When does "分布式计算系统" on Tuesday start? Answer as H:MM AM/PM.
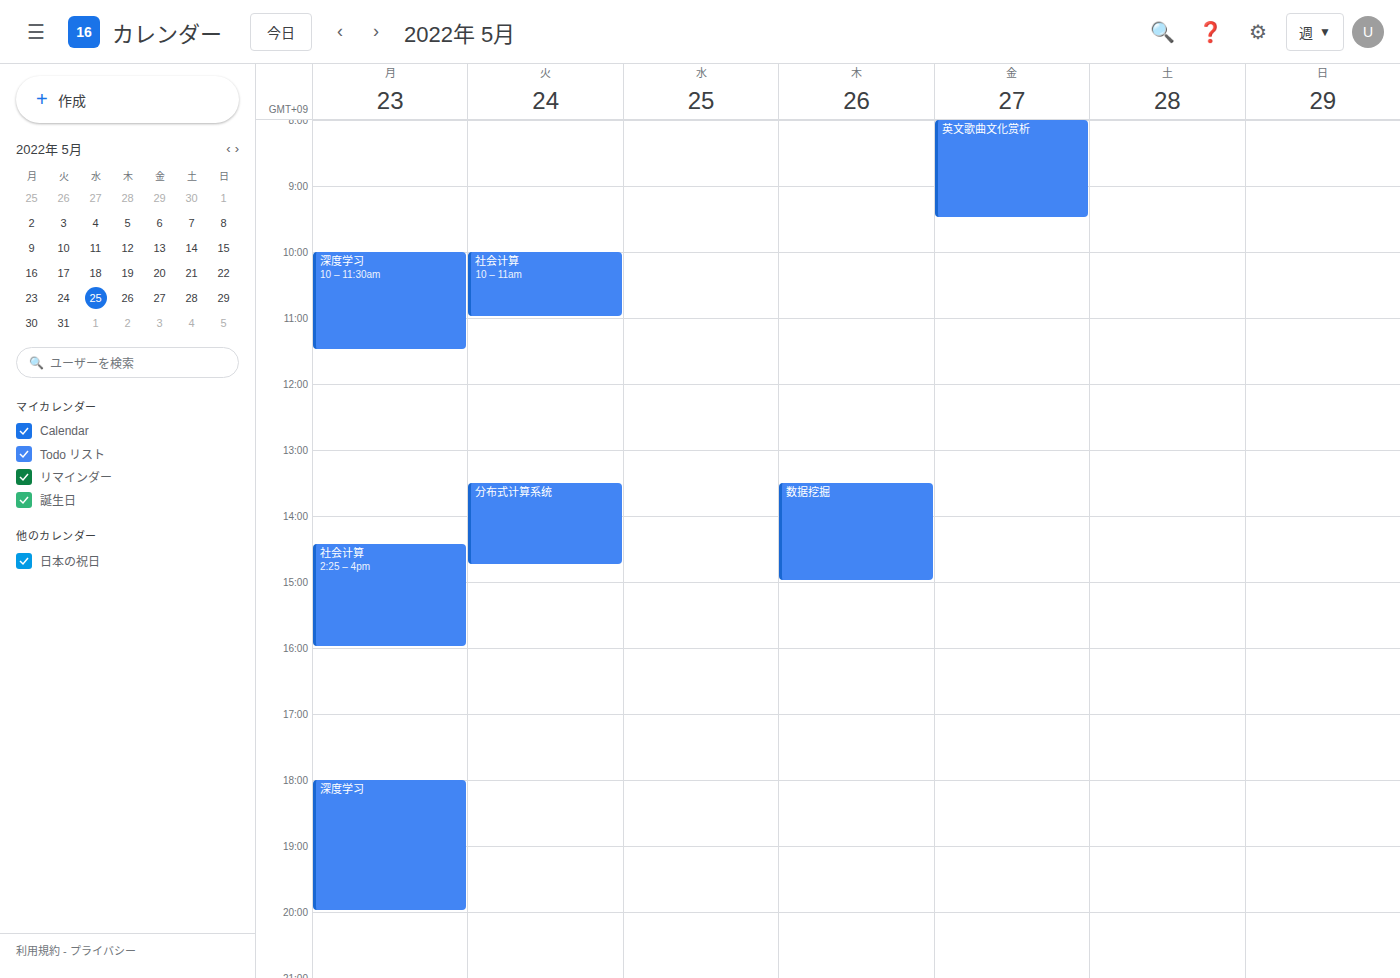
1:30 PM